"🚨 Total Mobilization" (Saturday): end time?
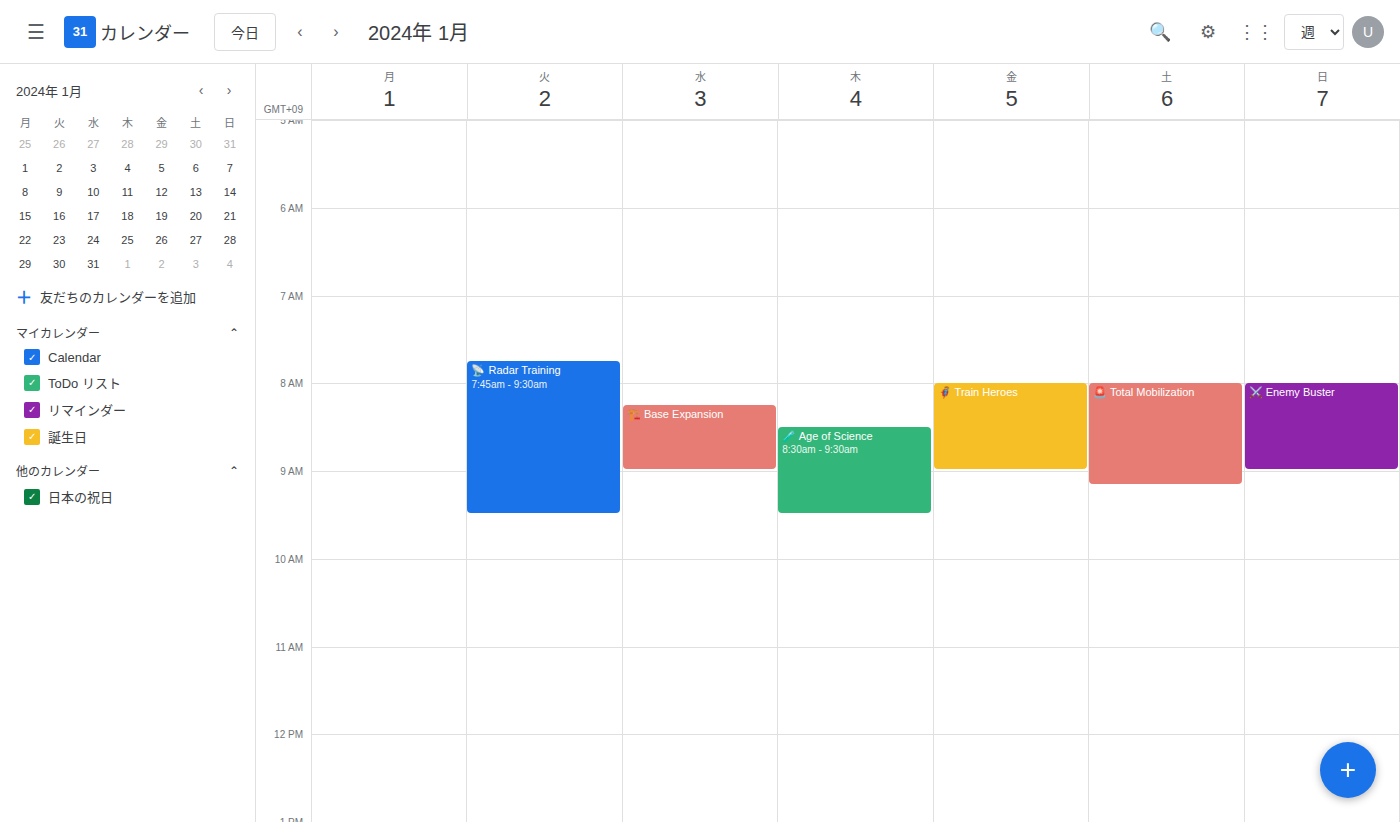
9:10 AM